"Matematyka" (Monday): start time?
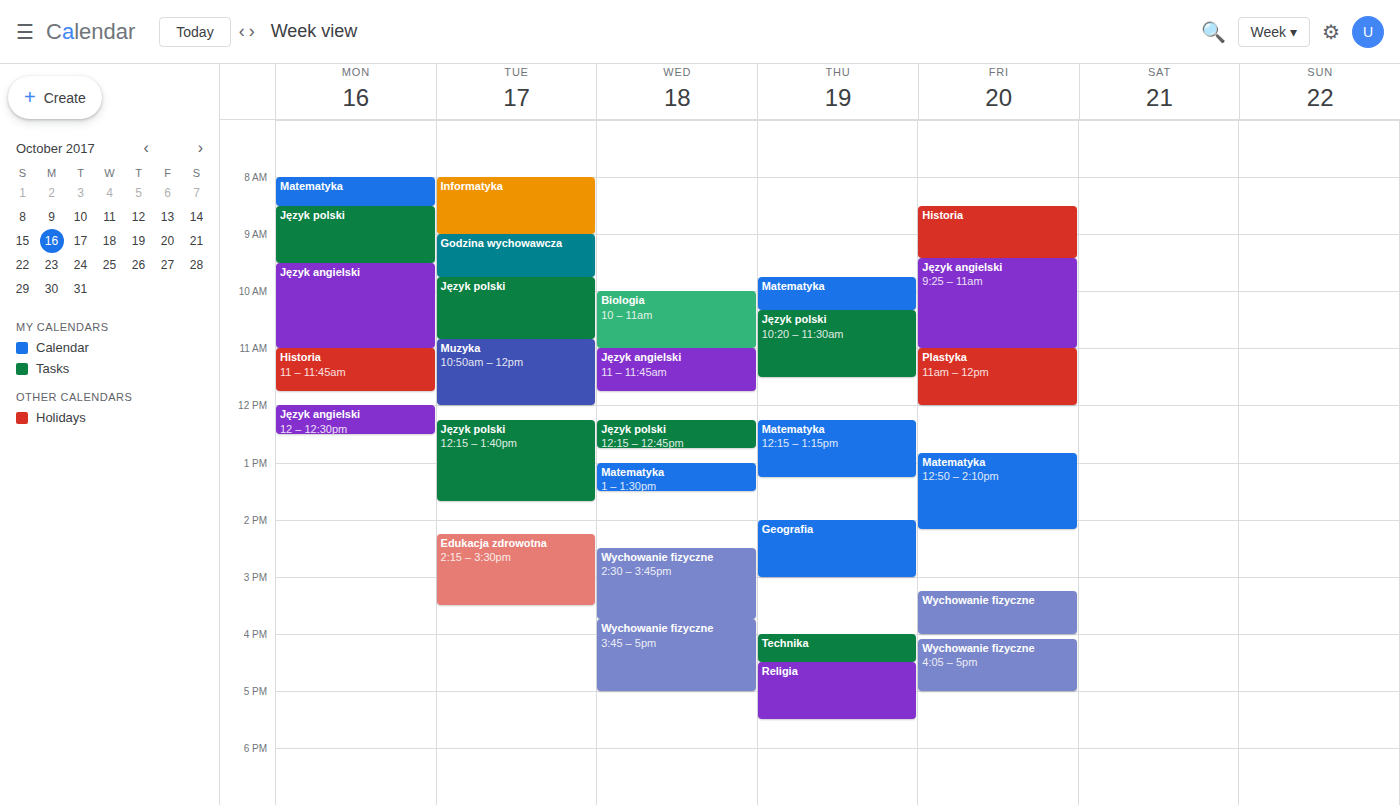
8:00 AM